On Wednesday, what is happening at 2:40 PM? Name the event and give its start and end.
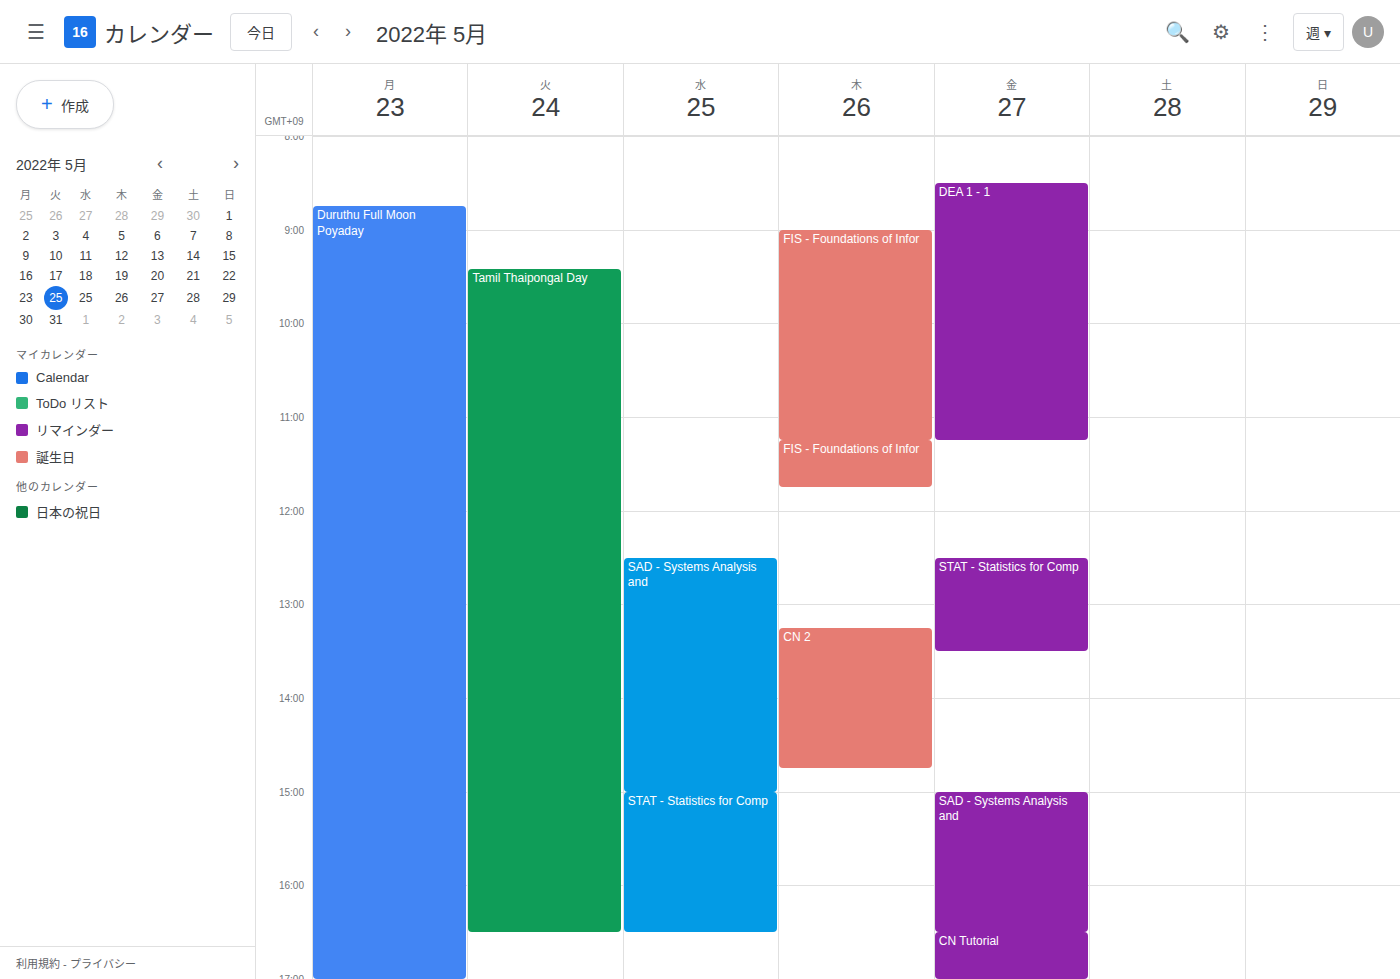
"SAD - Systems Analysis and", 12:30 PM to 3:00 PM